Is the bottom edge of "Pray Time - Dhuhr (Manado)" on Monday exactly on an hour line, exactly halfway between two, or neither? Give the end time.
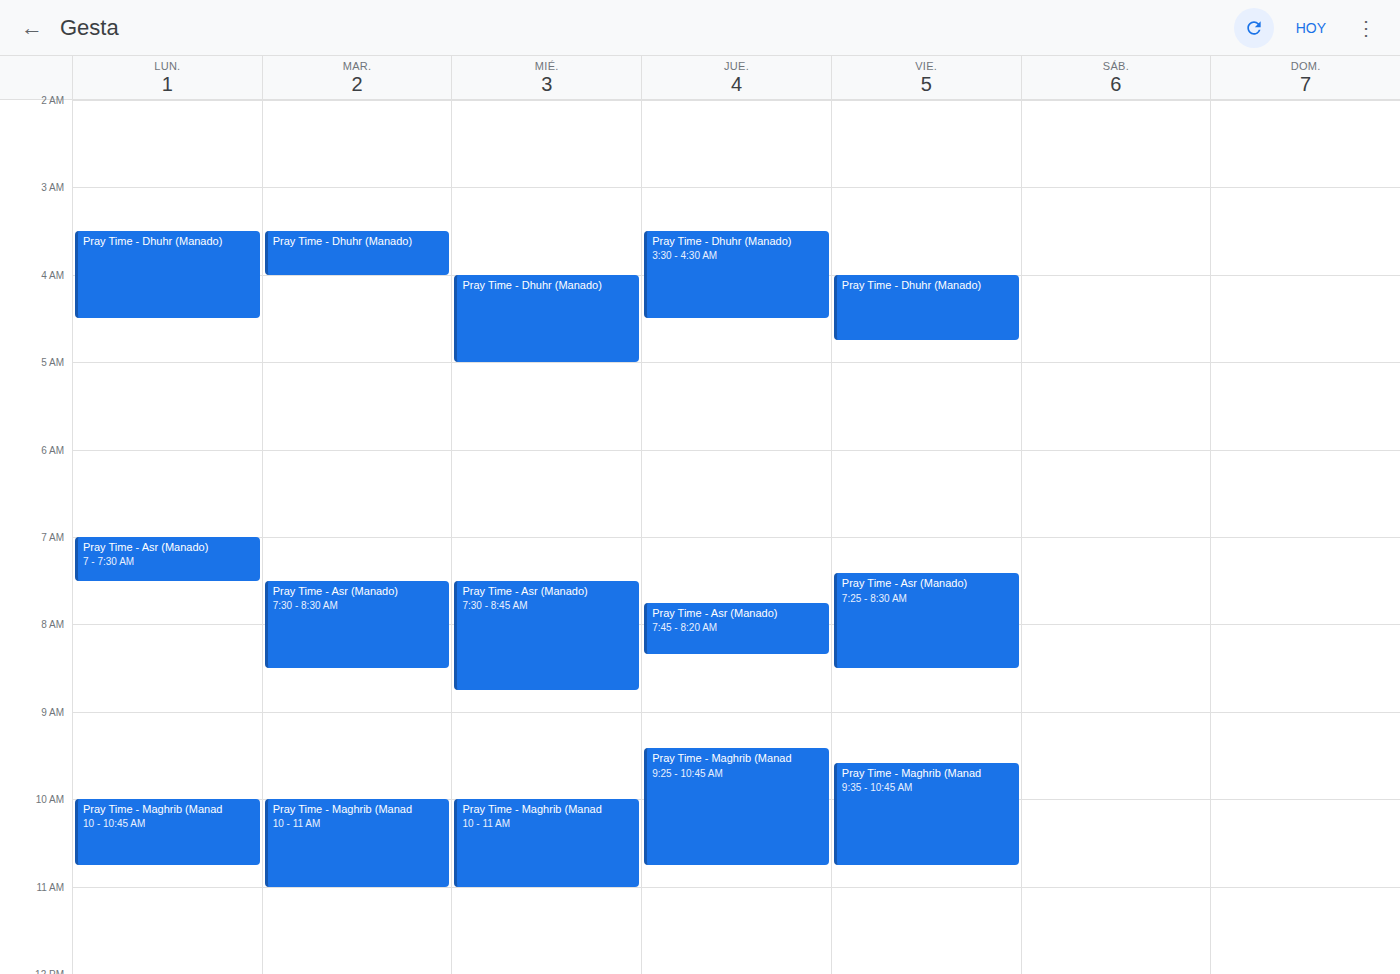
4:30 AM -- halfway between the 4 AM and 5 AM lines.